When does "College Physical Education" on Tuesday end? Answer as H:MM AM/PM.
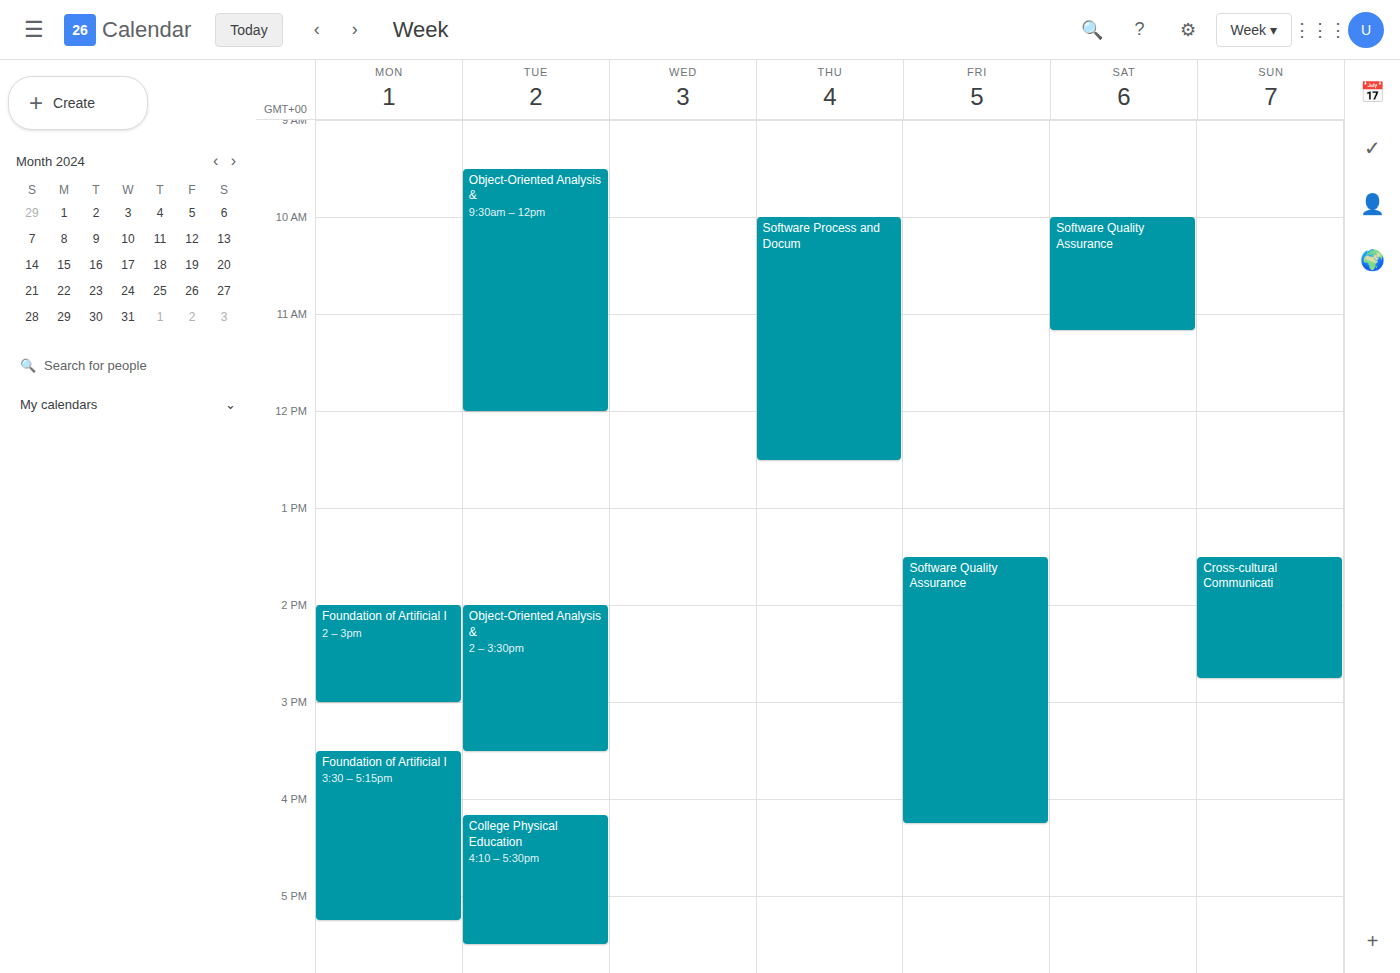
5:30 PM